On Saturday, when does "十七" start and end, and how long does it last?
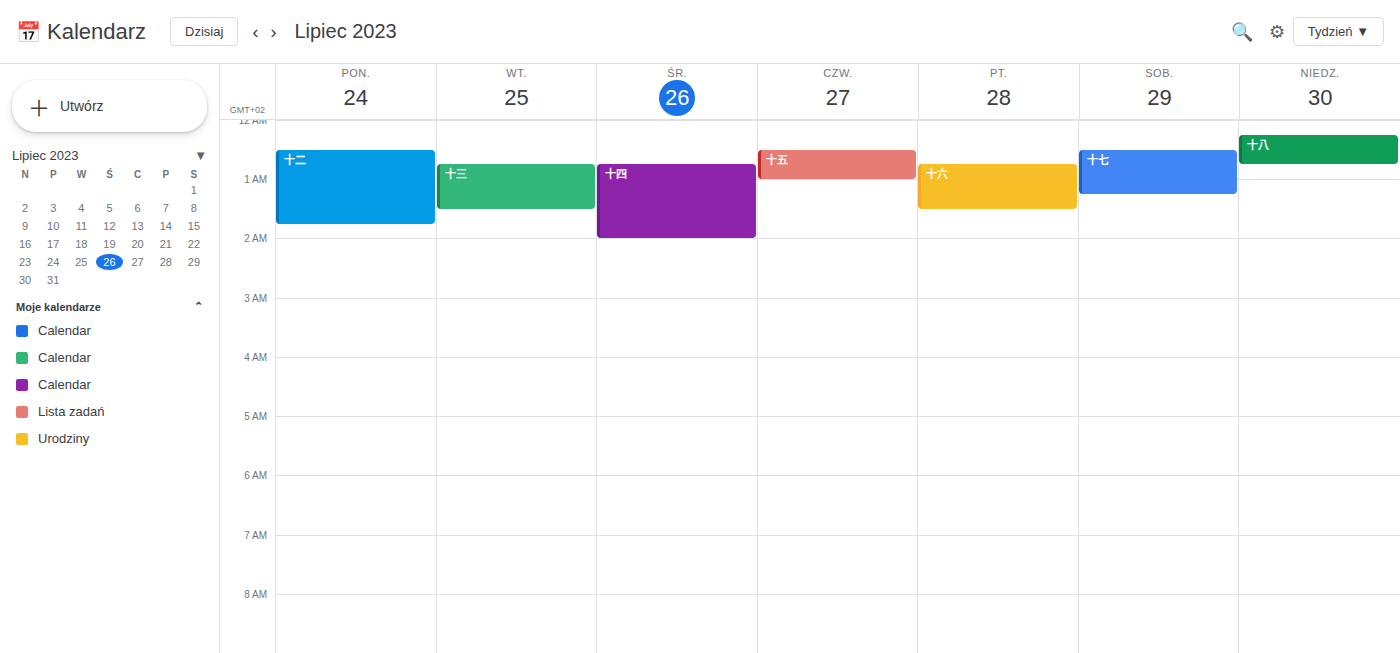
12:30 AM to 1:15 AM, 45 minutes